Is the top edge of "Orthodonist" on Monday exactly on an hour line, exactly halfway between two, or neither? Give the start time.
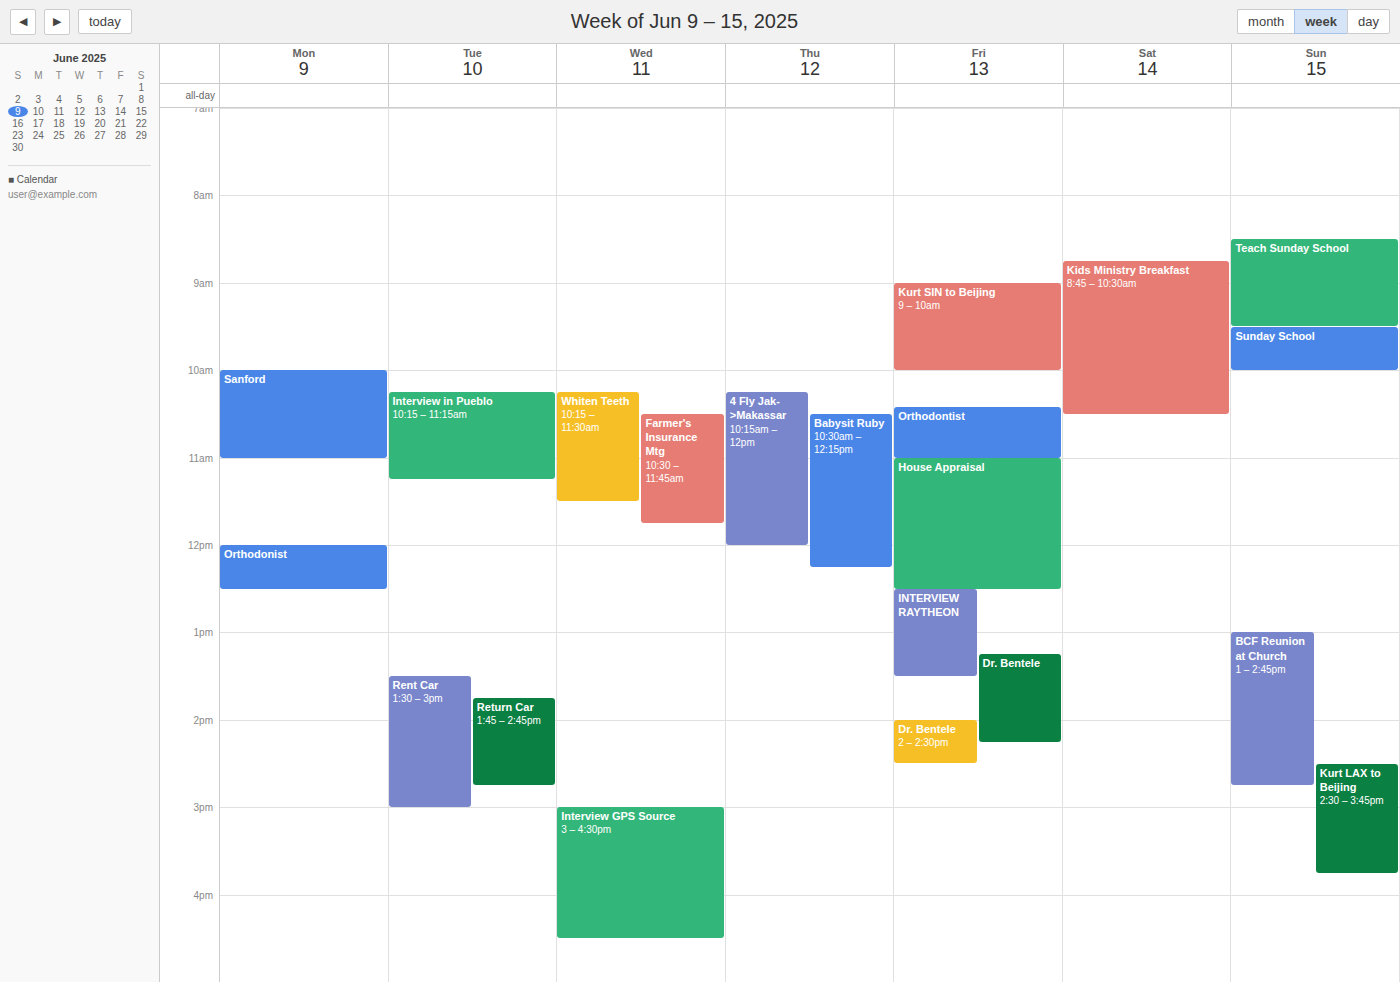
12:00 PM -- exactly on the 12 PM line.